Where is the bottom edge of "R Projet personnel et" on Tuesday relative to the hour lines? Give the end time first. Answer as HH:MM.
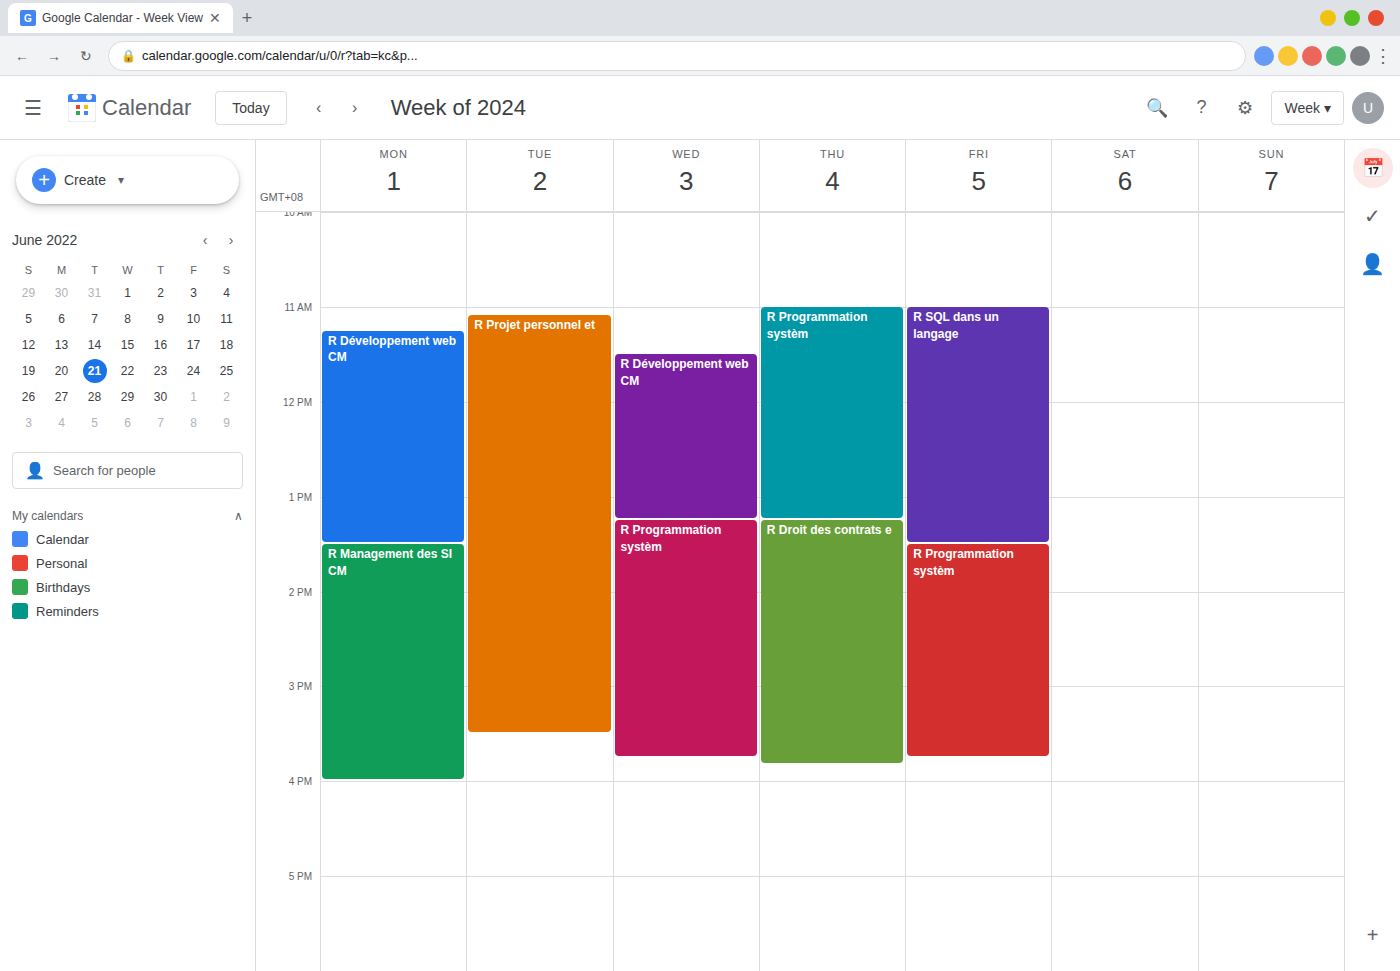
15:30 -- halfway between the 15:00 and 16:00 lines.